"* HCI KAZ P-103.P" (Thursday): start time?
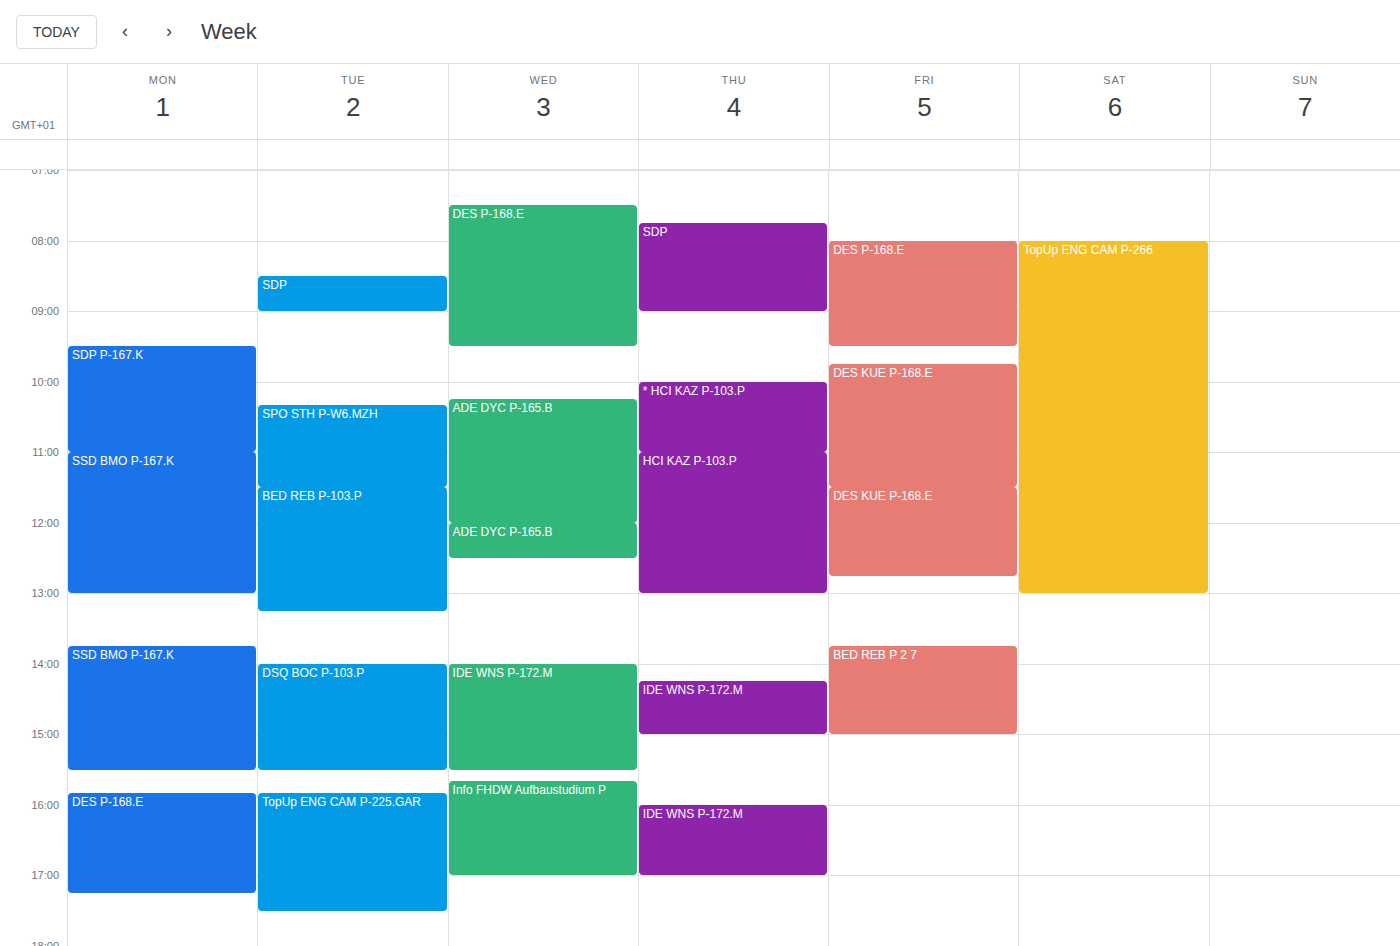
10:00